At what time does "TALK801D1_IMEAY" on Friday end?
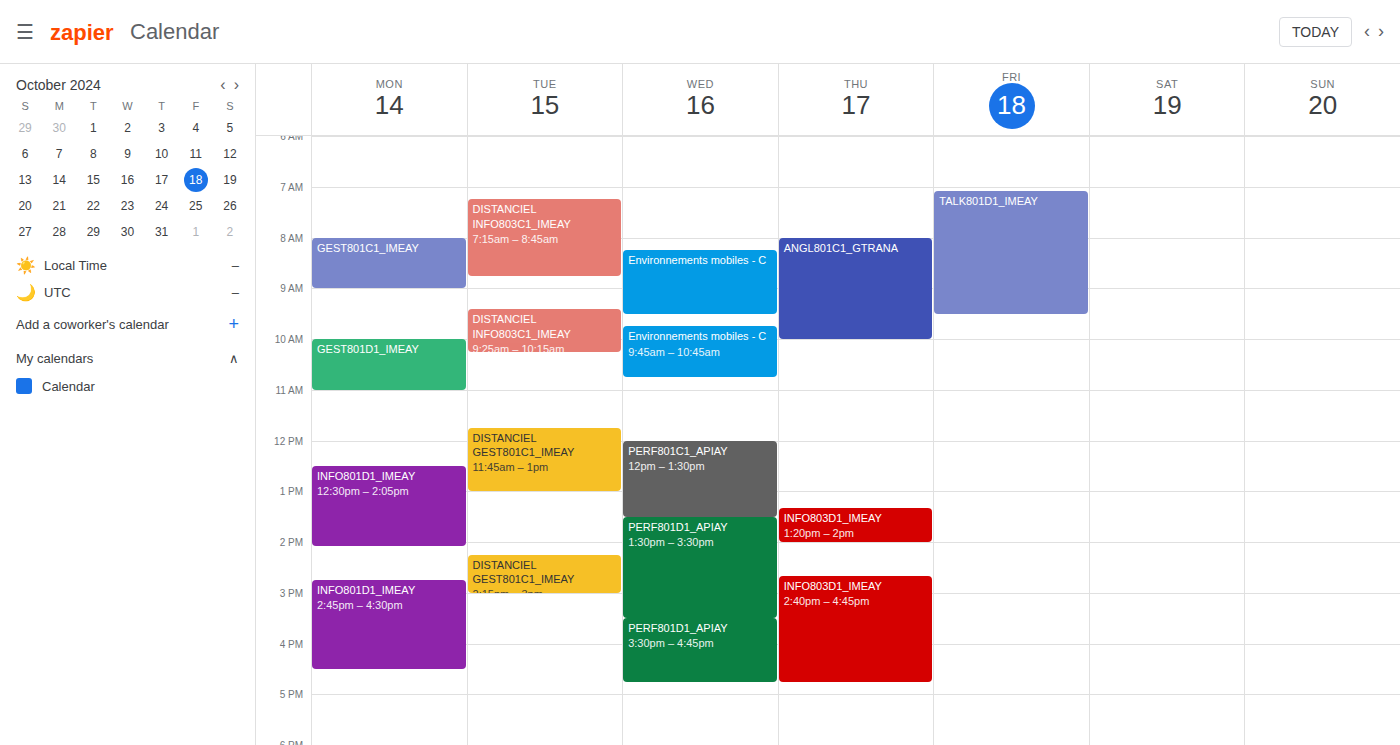
9:30 AM